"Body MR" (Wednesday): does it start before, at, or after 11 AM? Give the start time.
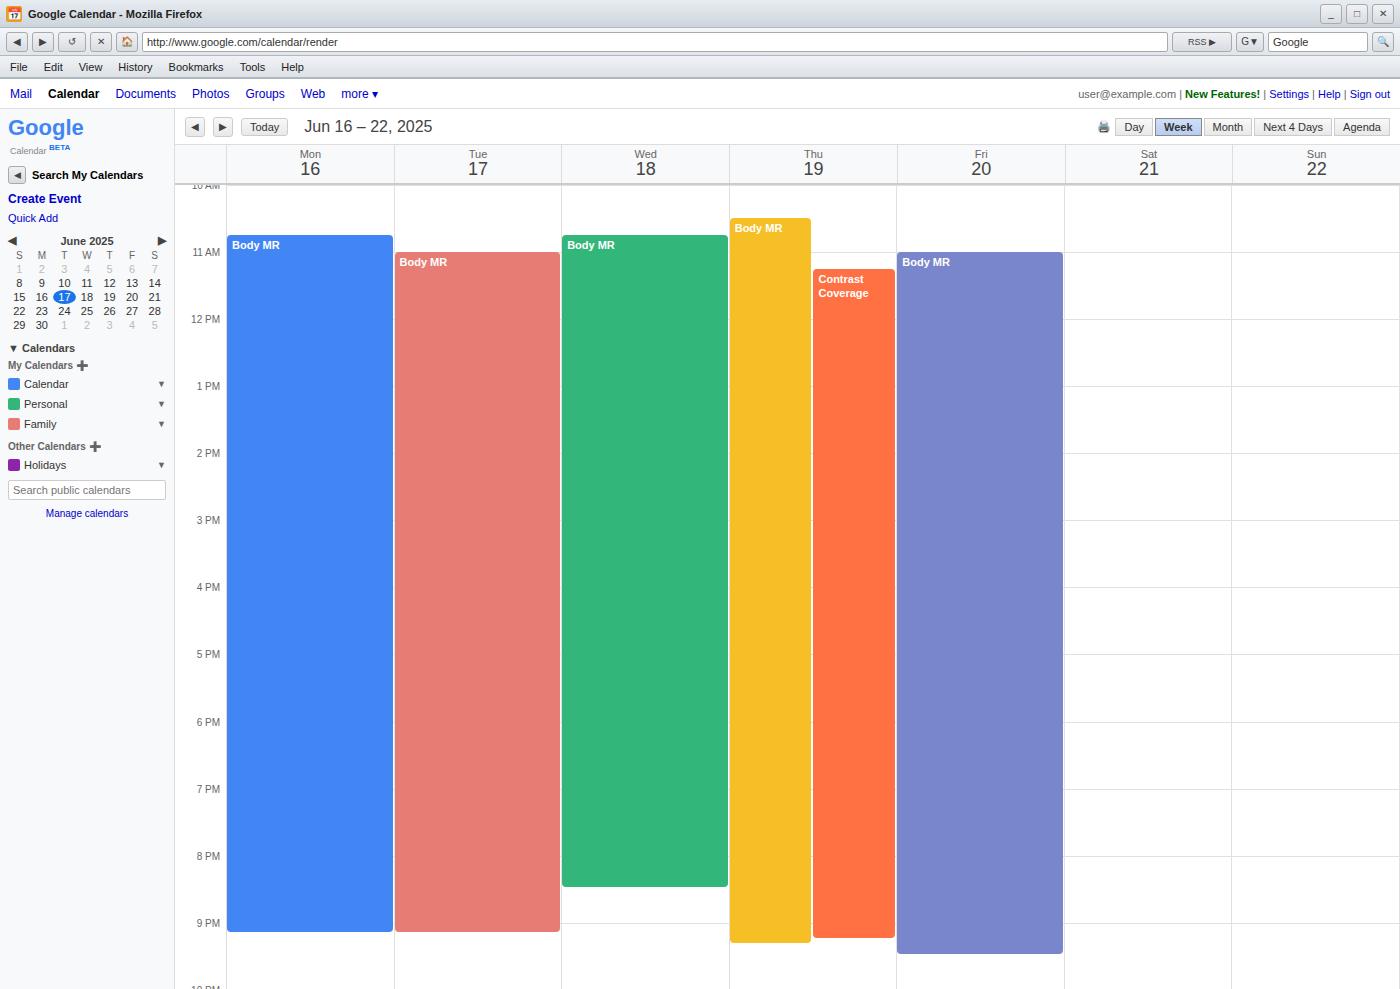
10:45 AM -- before 11 AM, 15 minutes above the 11 AM line.